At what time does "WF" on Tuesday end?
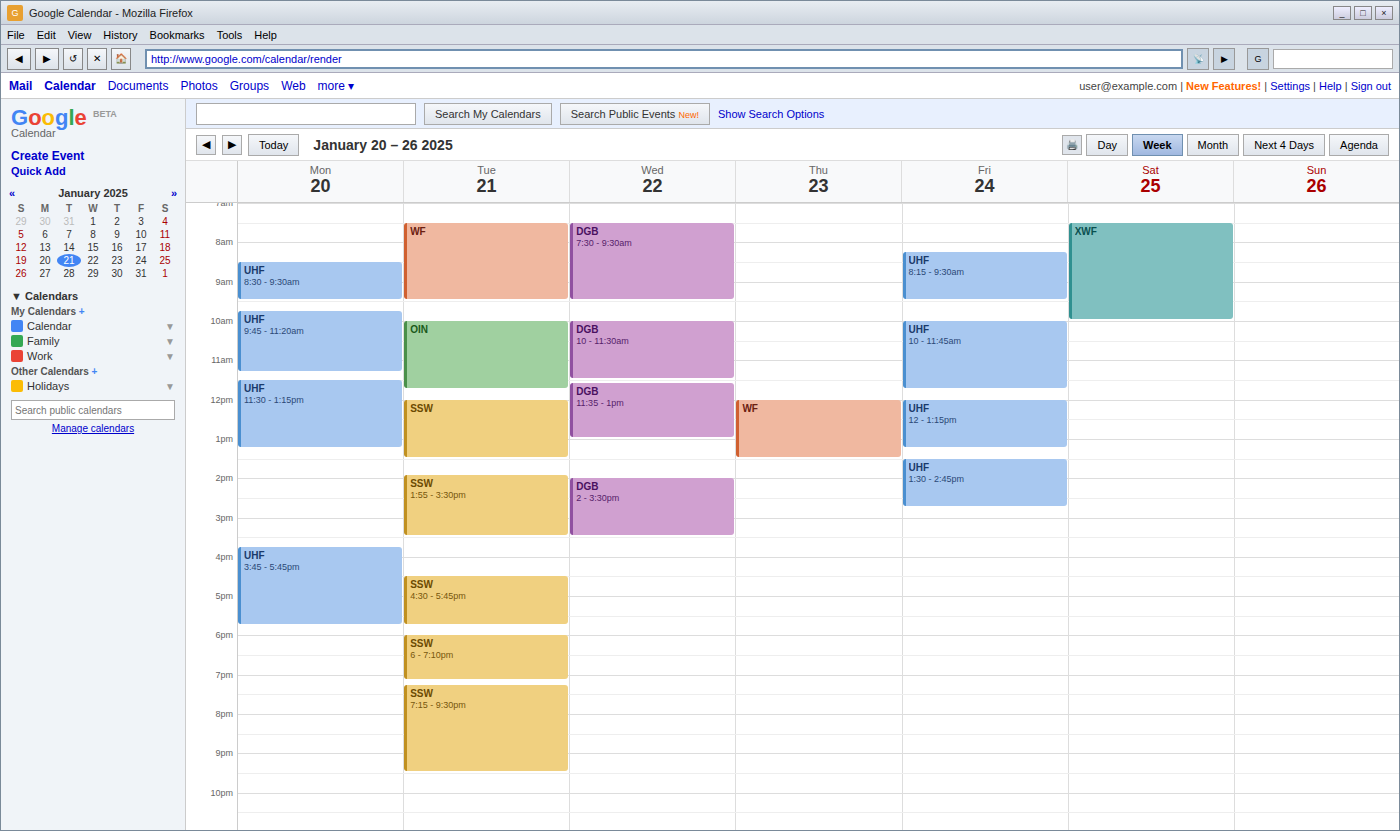
9:30 AM